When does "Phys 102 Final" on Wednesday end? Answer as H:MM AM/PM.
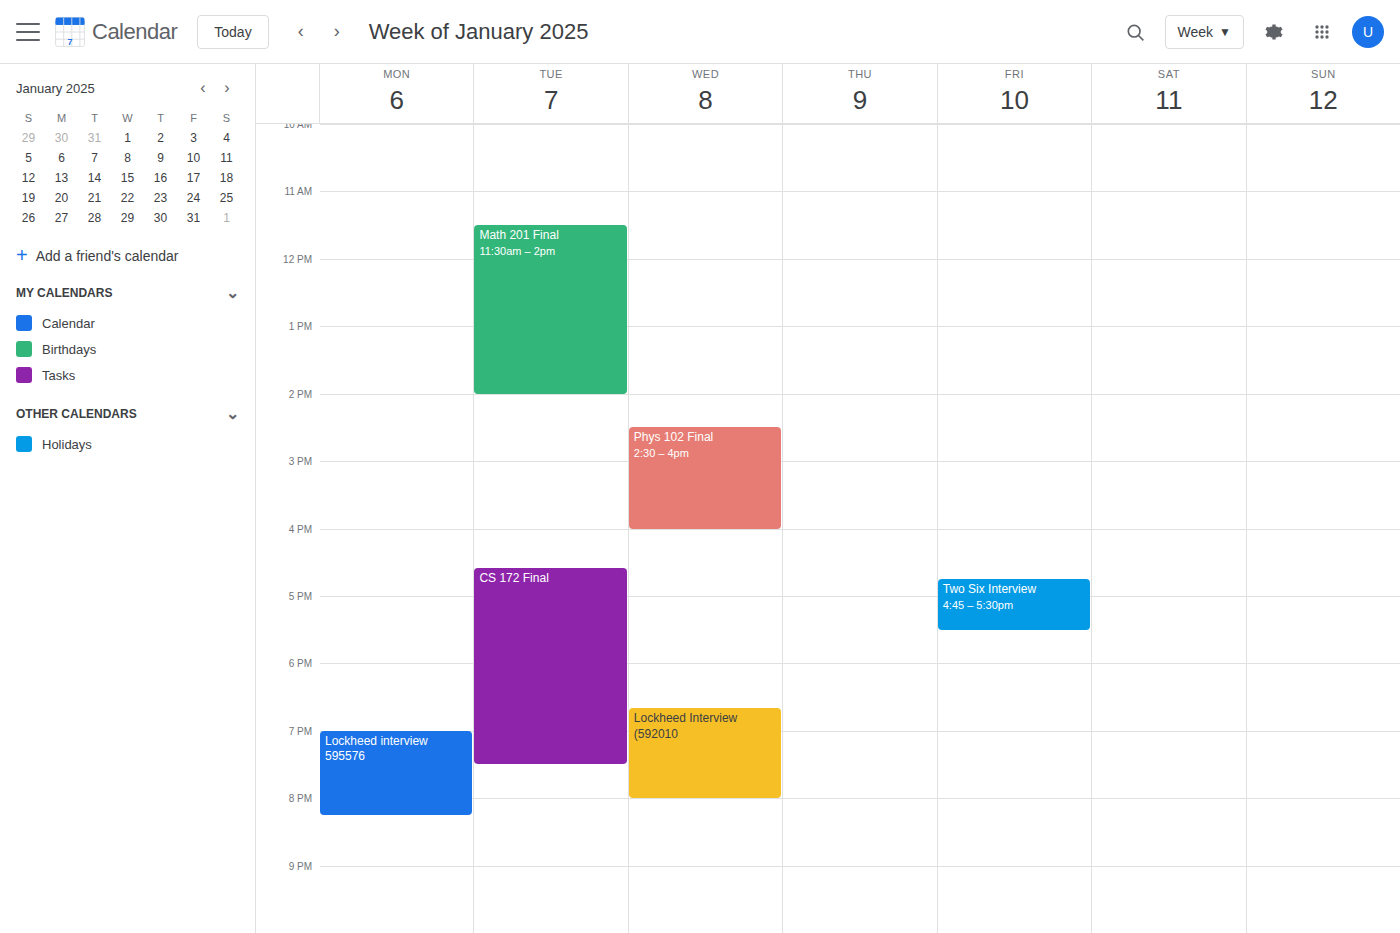
4:00 PM